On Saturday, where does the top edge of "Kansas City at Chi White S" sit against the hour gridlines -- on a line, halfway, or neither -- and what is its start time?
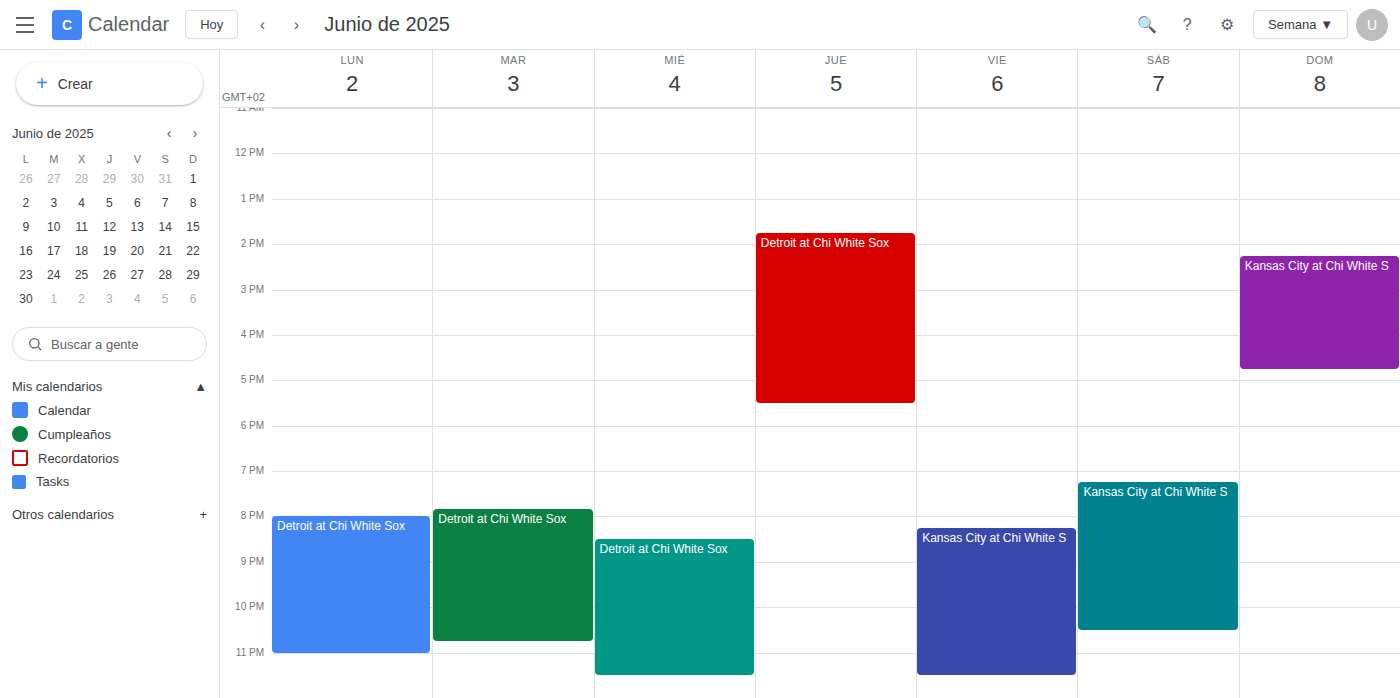
7:15 PM -- neither: a quarter of the way from the 7 PM line to the 8 PM line.